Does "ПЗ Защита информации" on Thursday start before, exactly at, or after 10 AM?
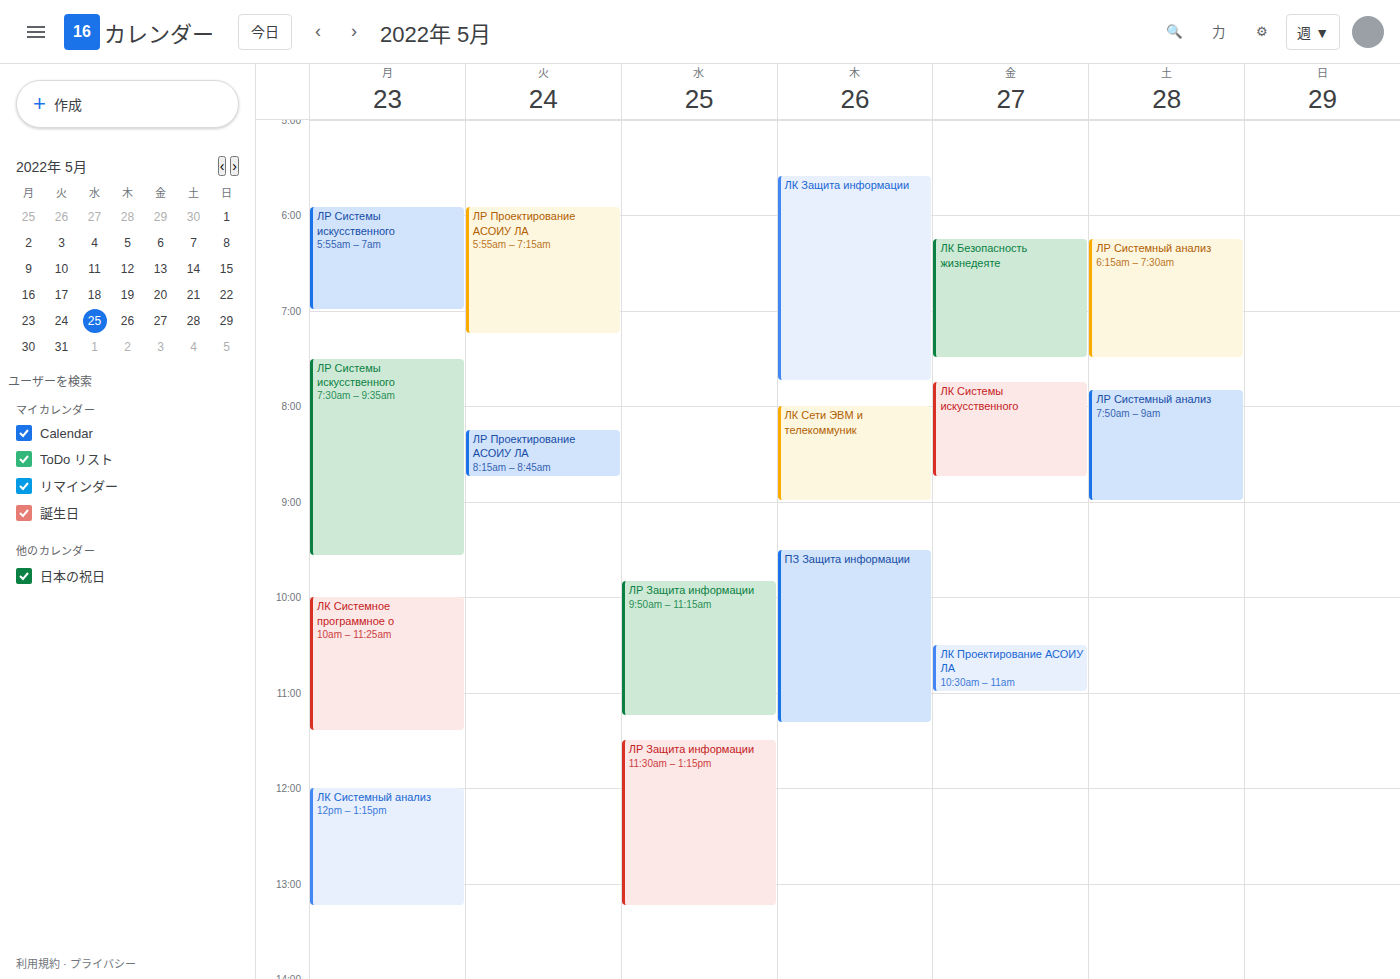
9:30 AM -- before 10 AM, 30 minutes above the 10 AM line.